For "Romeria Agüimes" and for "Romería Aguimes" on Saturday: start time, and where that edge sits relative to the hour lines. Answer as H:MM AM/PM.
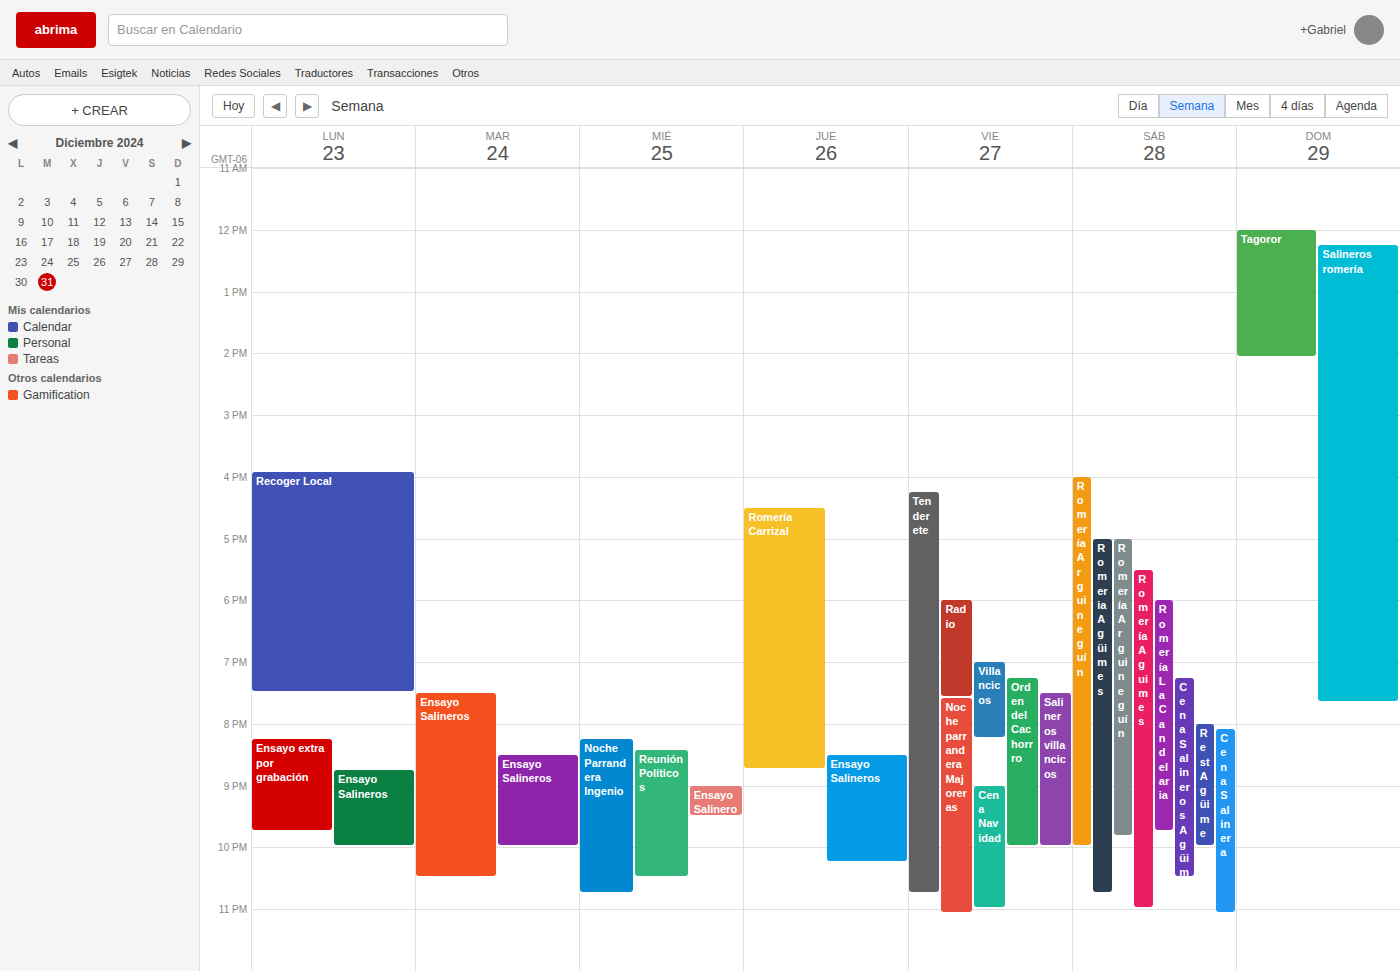
"Romeria Agüimes": 5:00 PM, exactly on the 5 PM line. "Romería Aguimes": 5:30 PM, halfway between the 5 PM and 6 PM lines.